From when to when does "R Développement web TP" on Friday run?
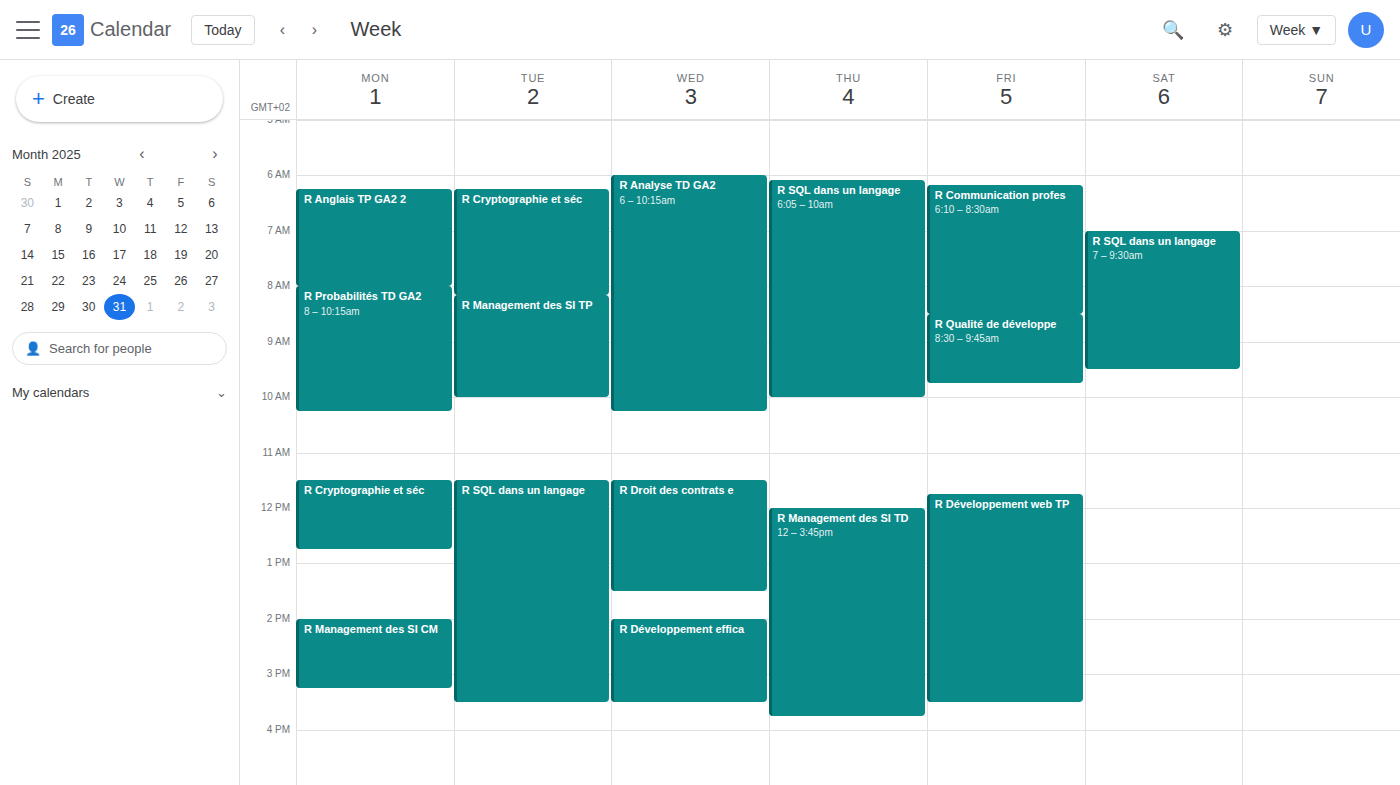
11:45 AM to 3:30 PM